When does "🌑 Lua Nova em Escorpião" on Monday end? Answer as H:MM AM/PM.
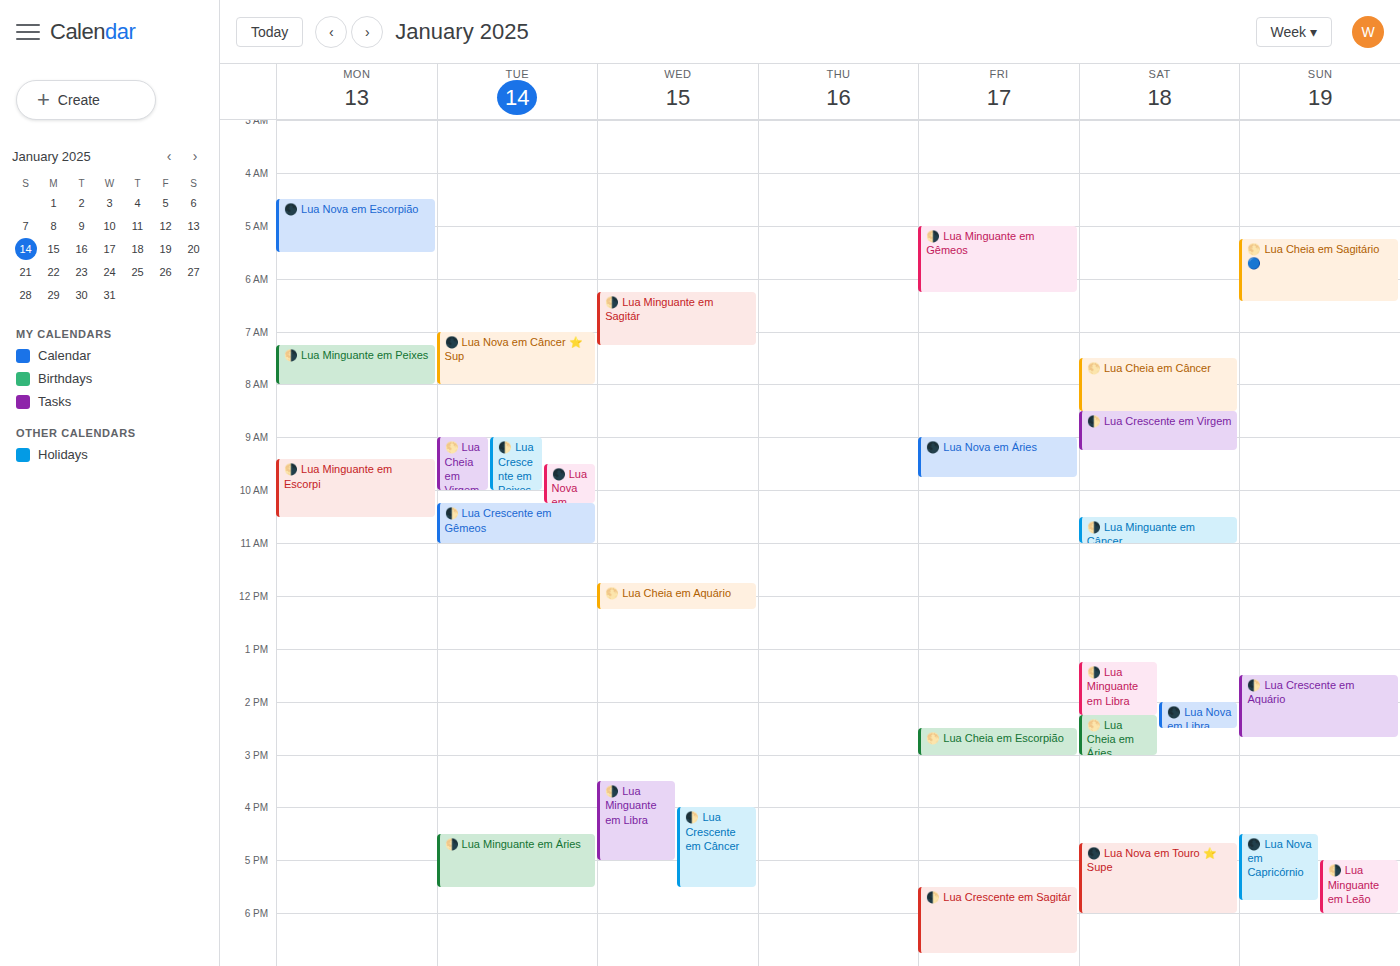
5:30 AM